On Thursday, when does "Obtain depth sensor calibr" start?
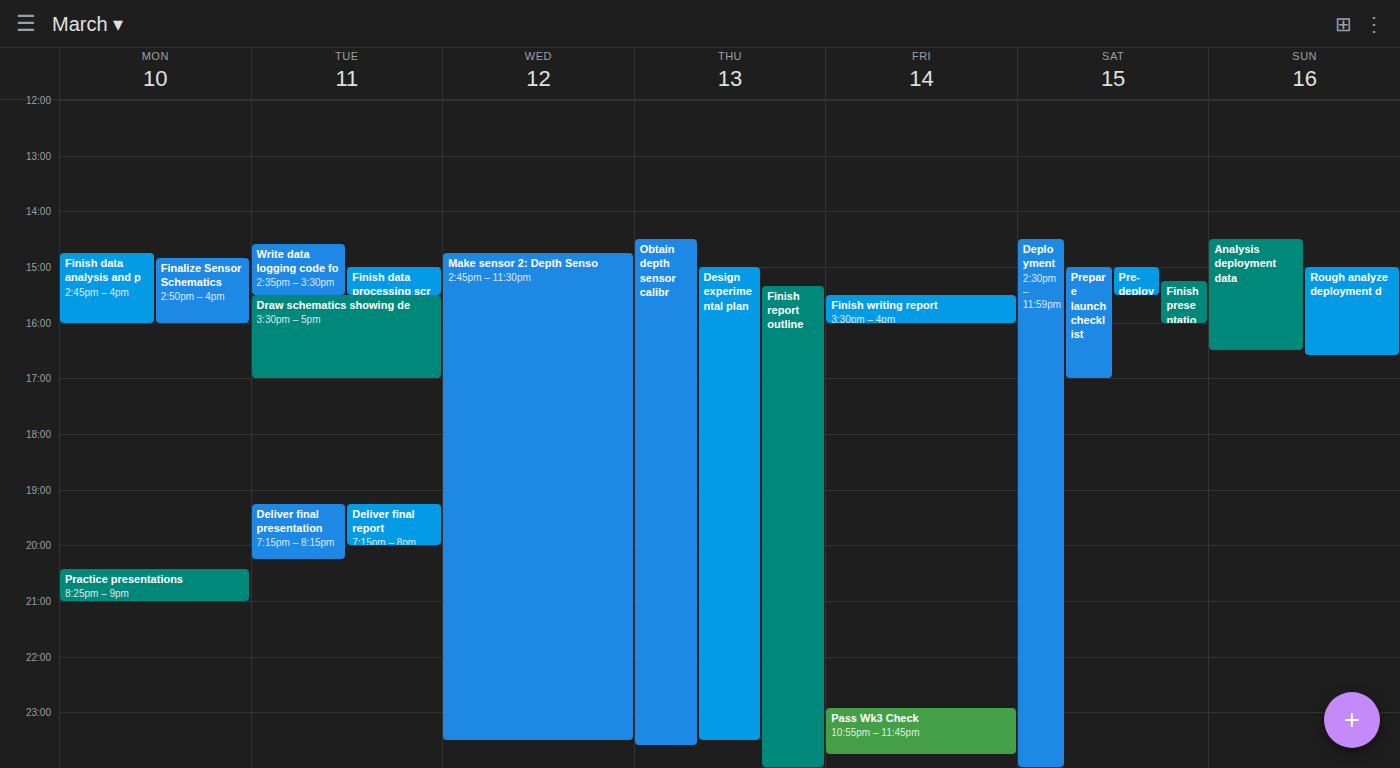
2:30 PM